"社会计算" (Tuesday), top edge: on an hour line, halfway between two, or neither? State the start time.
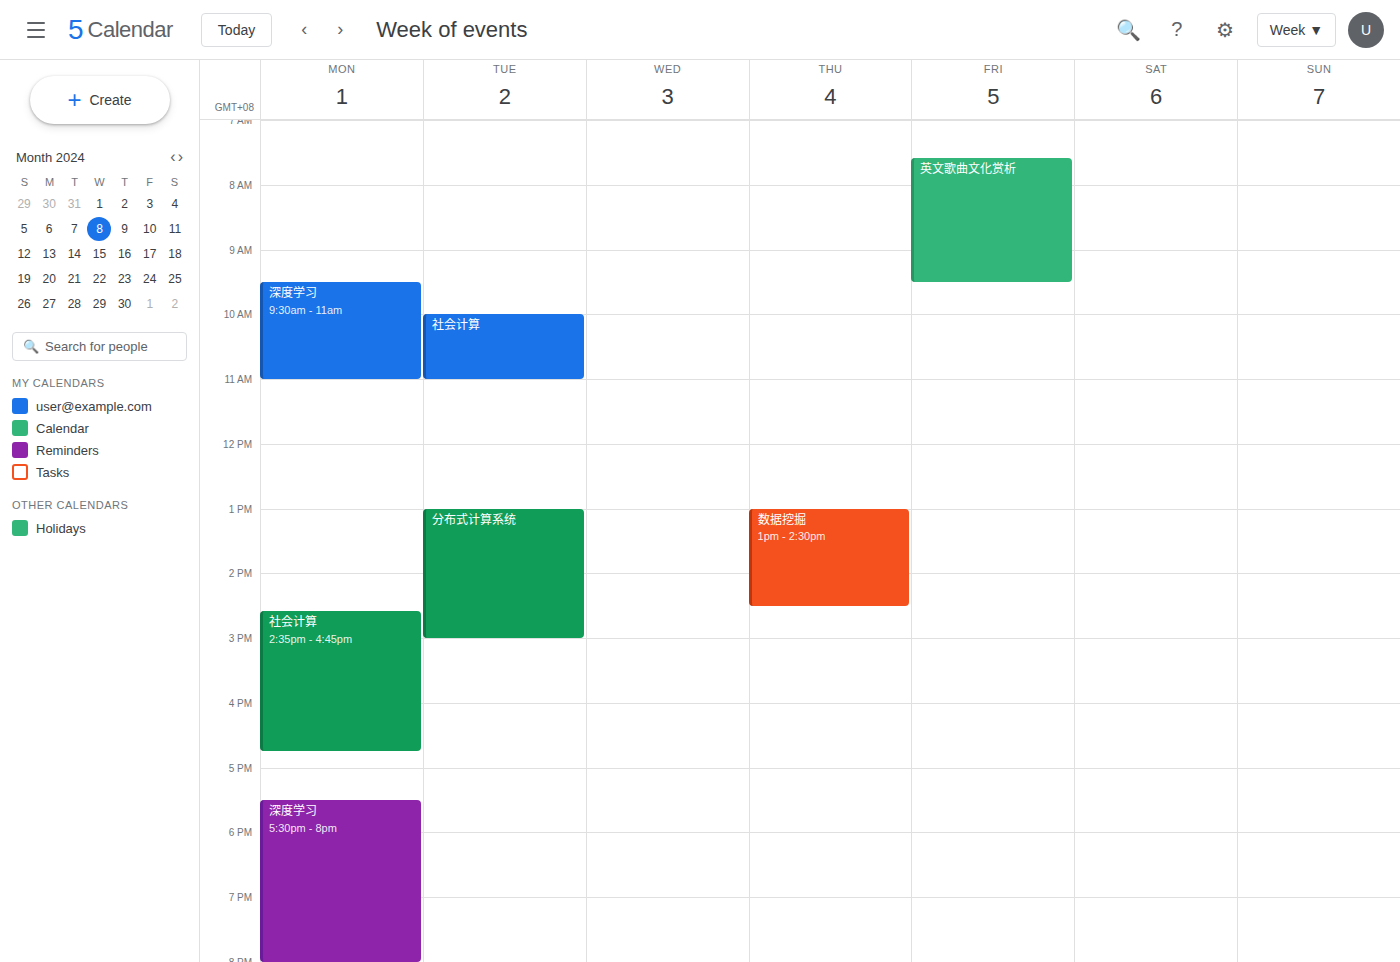
10:00 AM -- exactly on the 10 AM line.